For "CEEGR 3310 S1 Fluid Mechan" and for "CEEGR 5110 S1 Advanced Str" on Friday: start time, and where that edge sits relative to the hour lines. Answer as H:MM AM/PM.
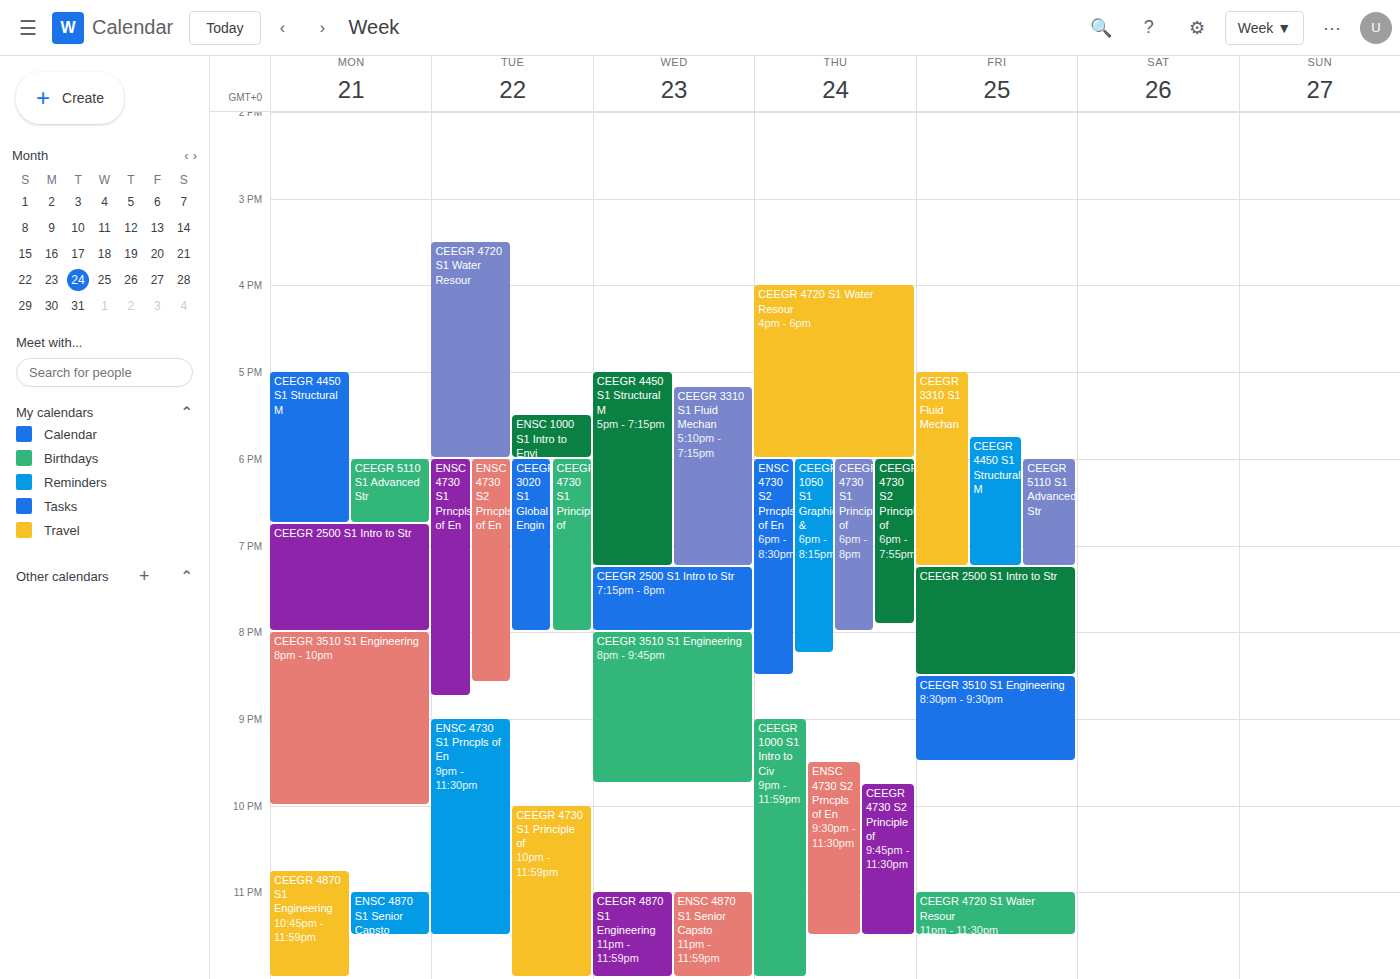
"CEEGR 3310 S1 Fluid Mechan": 5:00 PM, exactly on the 5 PM line. "CEEGR 5110 S1 Advanced Str": 6:00 PM, exactly on the 6 PM line.